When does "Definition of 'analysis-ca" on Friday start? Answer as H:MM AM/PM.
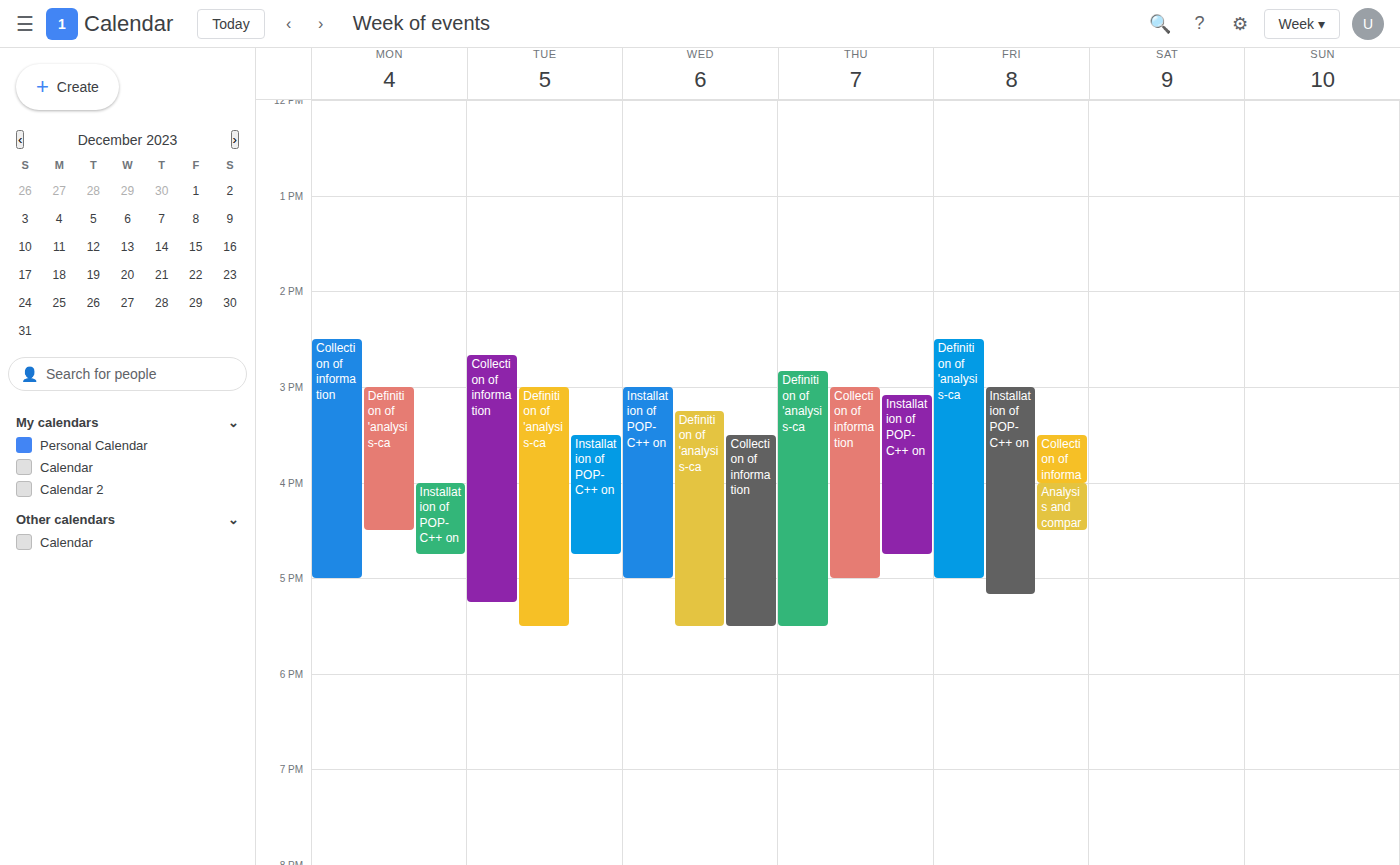
2:30 PM